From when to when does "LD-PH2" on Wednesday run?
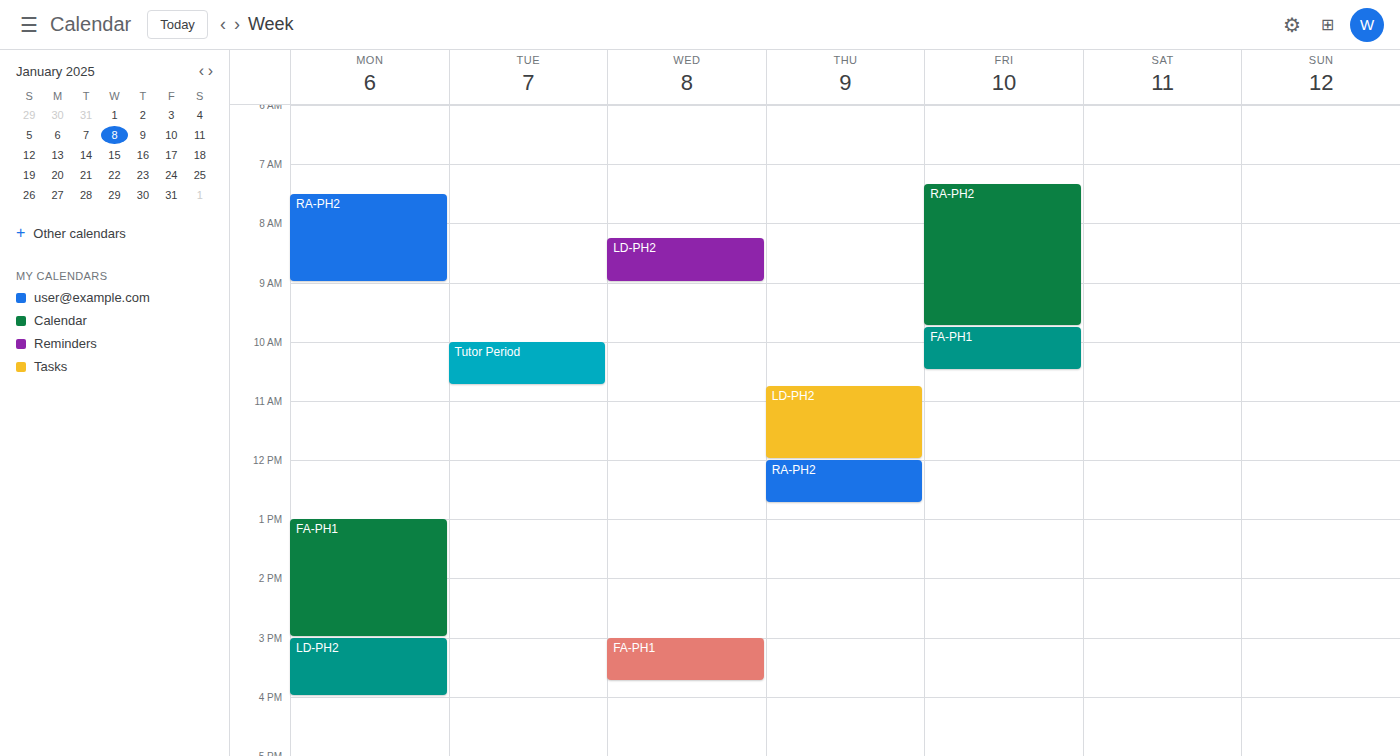
8:15 AM to 9:00 AM